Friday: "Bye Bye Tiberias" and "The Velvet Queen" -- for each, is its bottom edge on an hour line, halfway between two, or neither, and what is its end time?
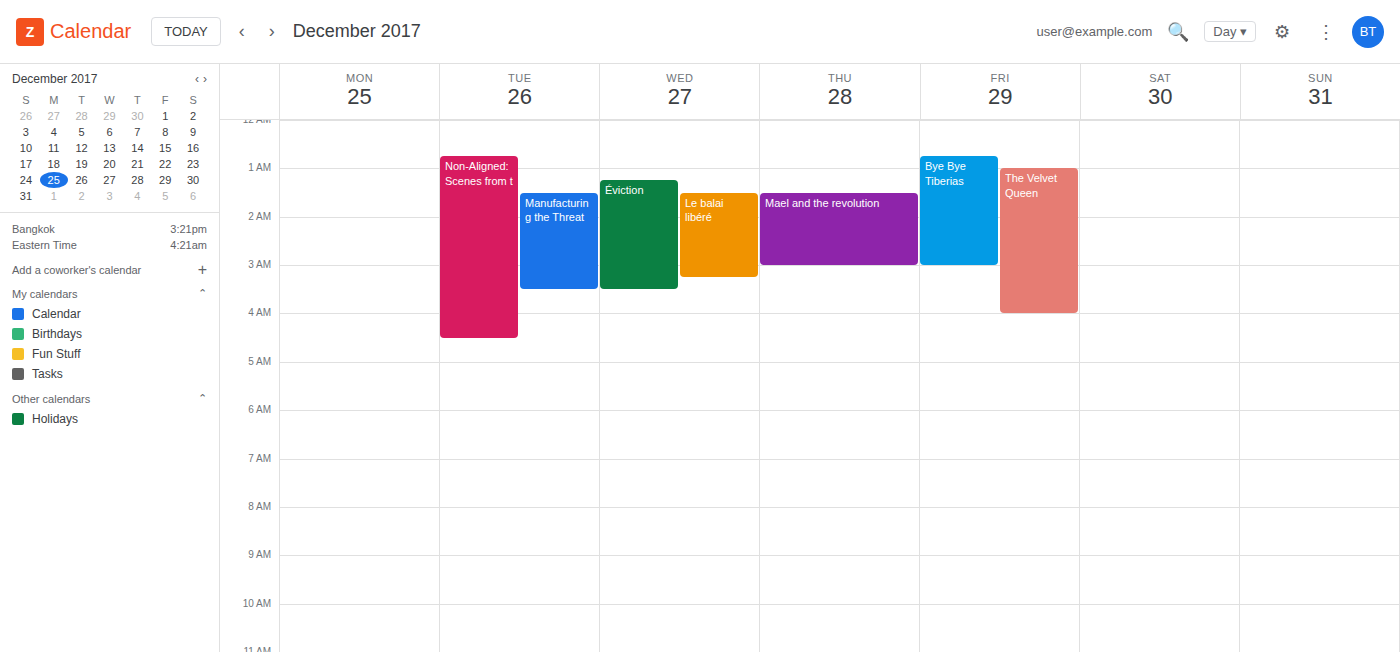
"Bye Bye Tiberias": 3:00 AM, exactly on the 3 AM line. "The Velvet Queen": 4:00 AM, exactly on the 4 AM line.